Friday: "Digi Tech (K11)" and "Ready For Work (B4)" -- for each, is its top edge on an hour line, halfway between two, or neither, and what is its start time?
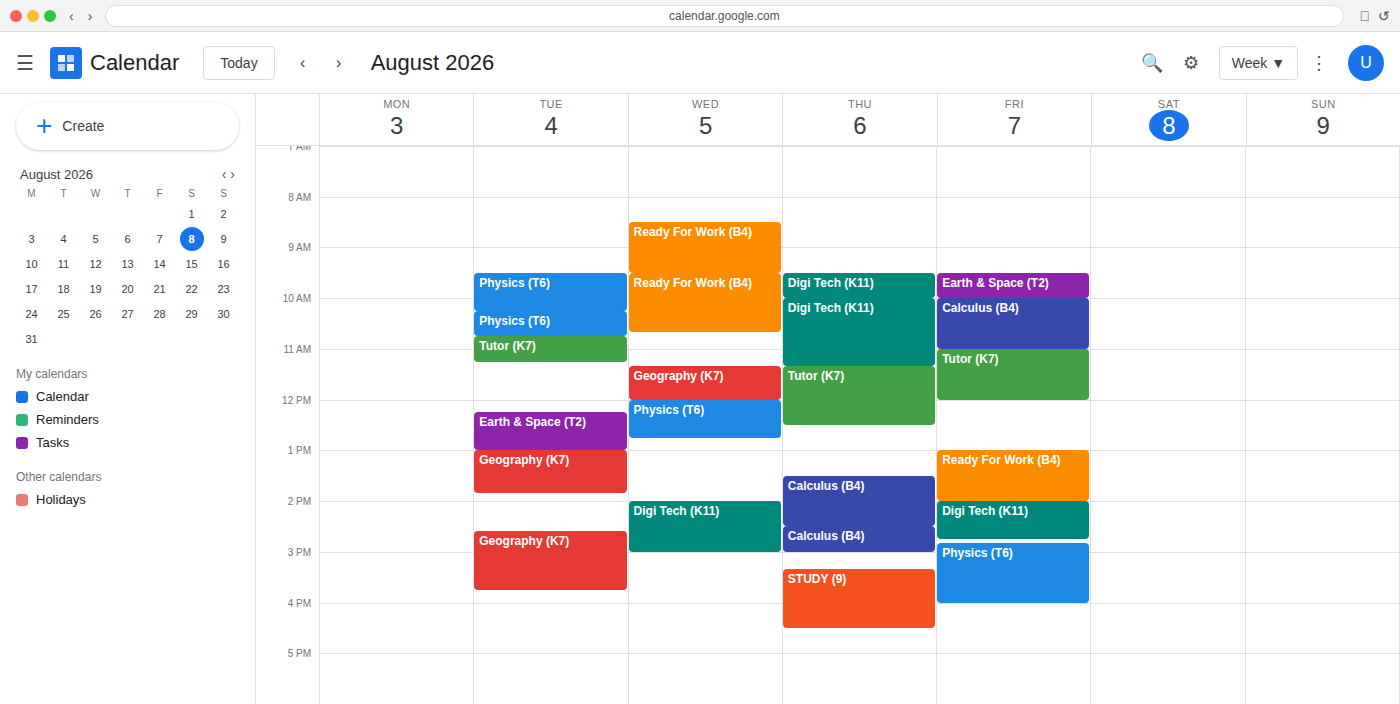
"Digi Tech (K11)": 2:00 PM, exactly on the 2 PM line. "Ready For Work (B4)": 1:00 PM, exactly on the 1 PM line.